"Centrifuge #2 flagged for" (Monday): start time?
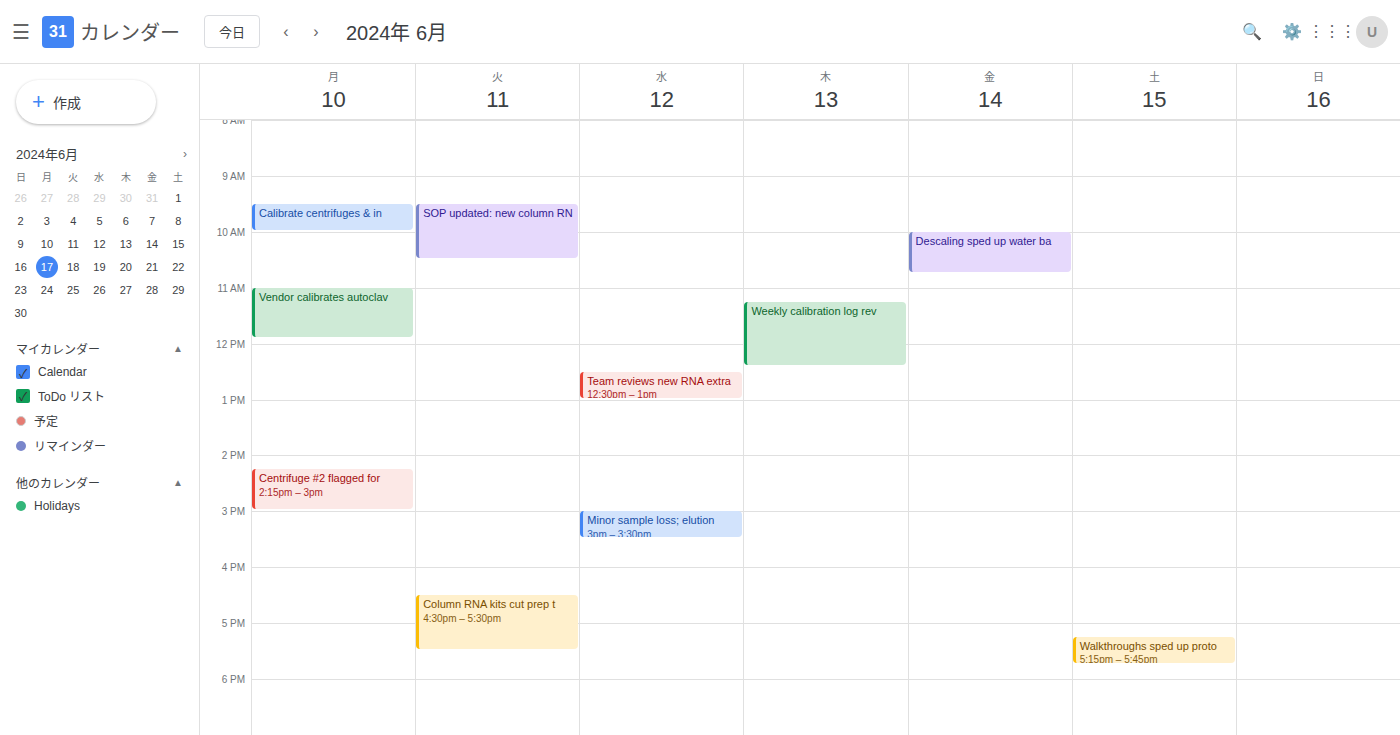
2:15 PM